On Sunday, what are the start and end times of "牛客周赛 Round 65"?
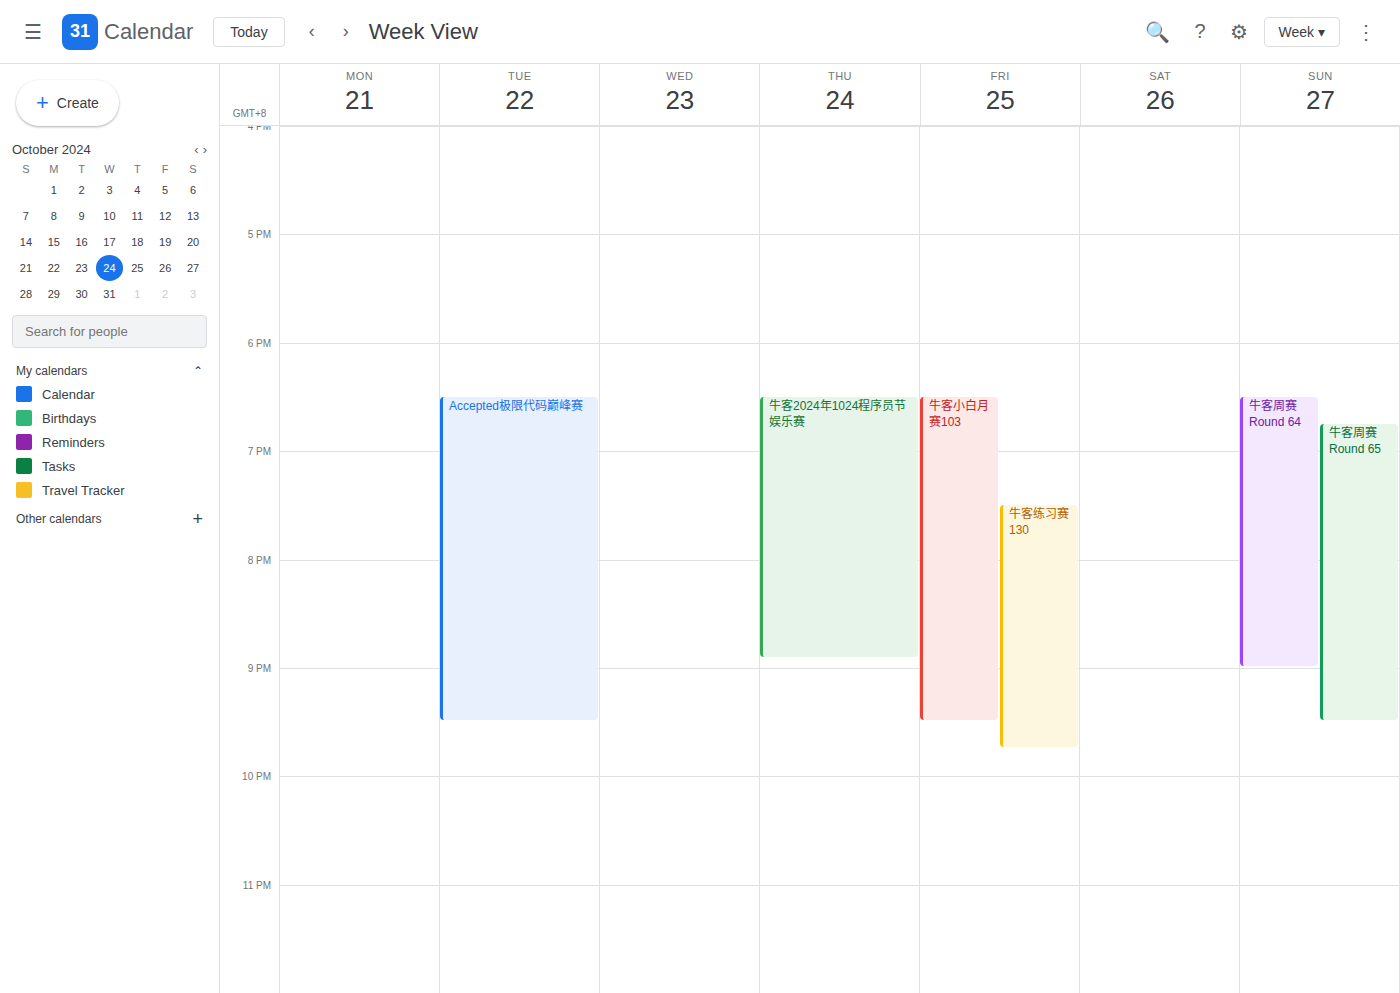
6:45 PM to 9:30 PM